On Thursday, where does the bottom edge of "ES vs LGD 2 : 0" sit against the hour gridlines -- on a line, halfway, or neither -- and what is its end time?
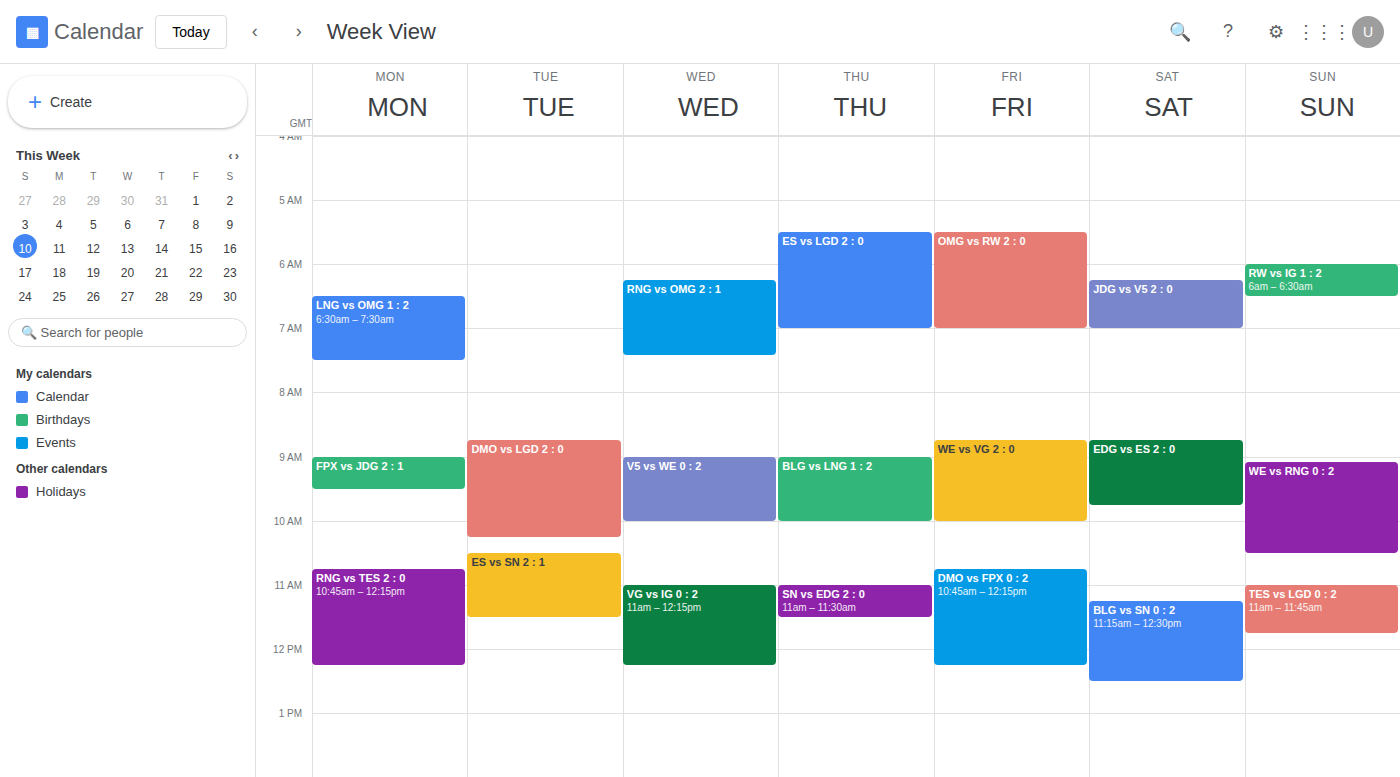
07:00 -- exactly on the 07:00 line.